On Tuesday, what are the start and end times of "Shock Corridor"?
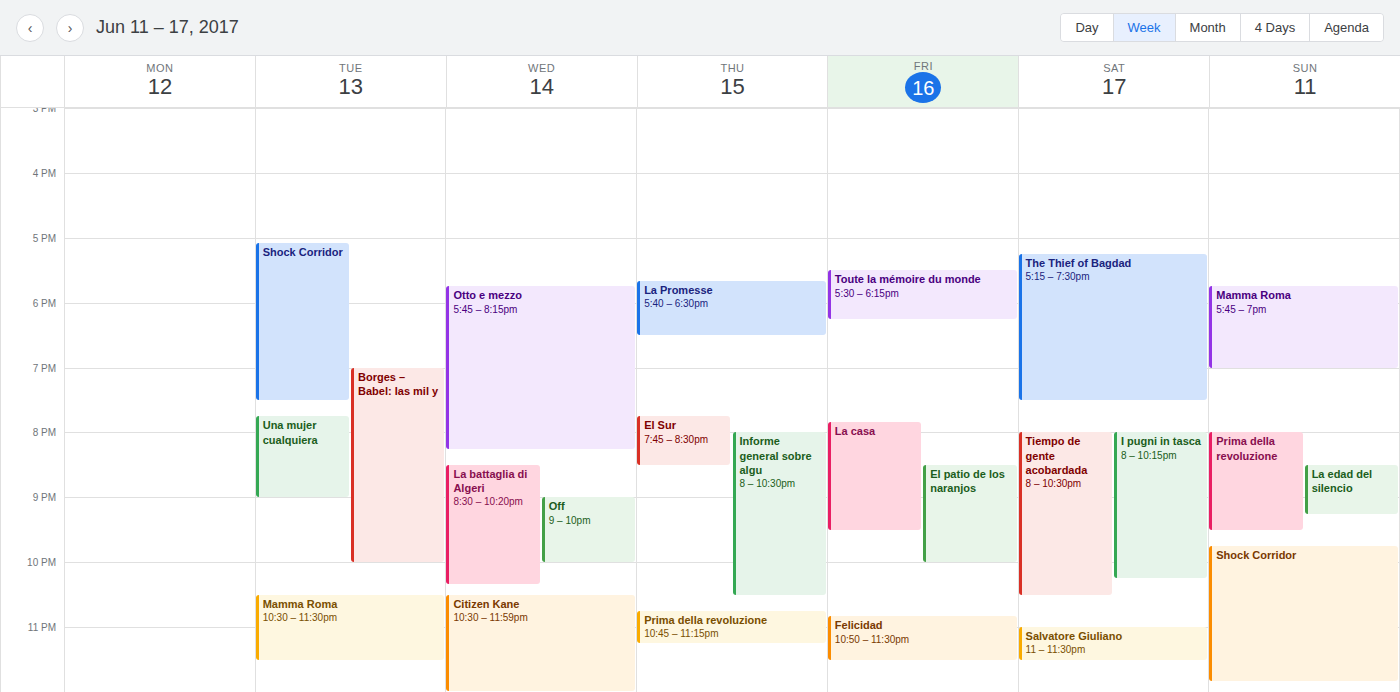
5:05 PM to 7:30 PM